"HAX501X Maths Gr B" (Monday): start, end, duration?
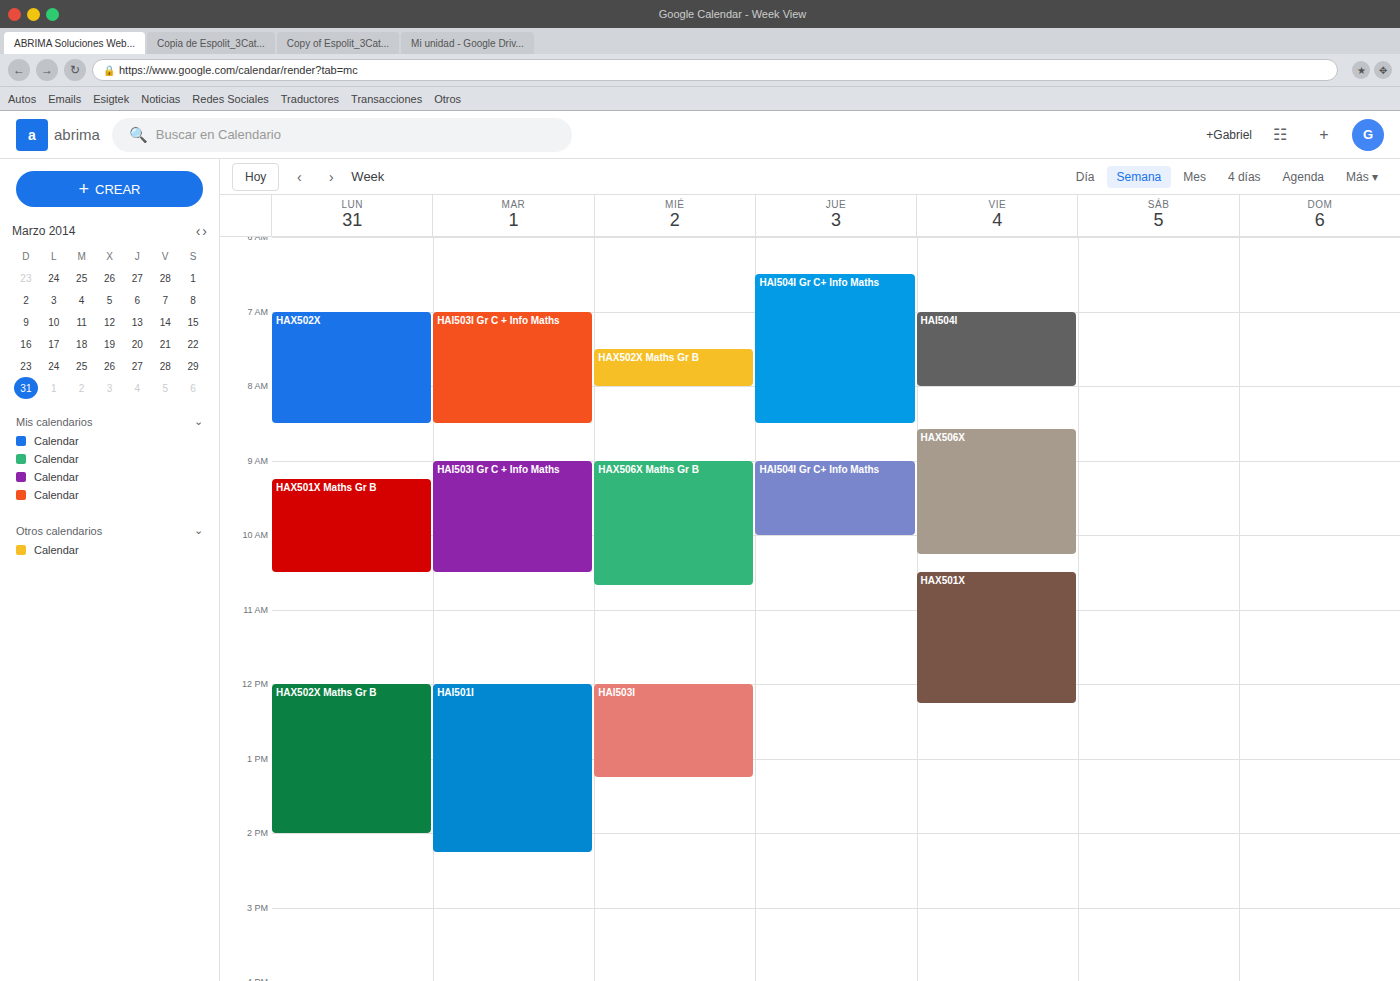
9:15 AM to 10:30 AM, 1 hour 15 minutes